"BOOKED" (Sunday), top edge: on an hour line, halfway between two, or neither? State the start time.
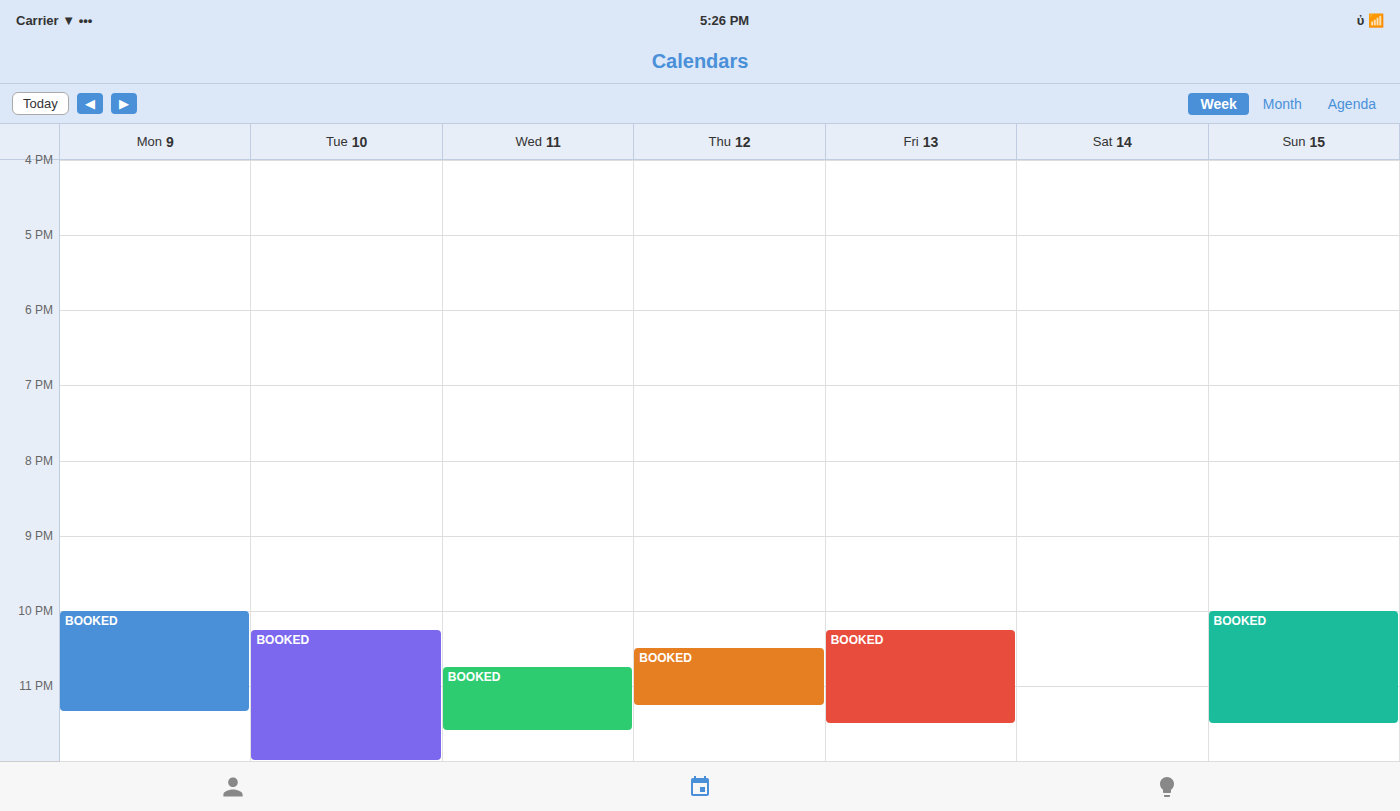
22:00 -- exactly on the 22:00 line.